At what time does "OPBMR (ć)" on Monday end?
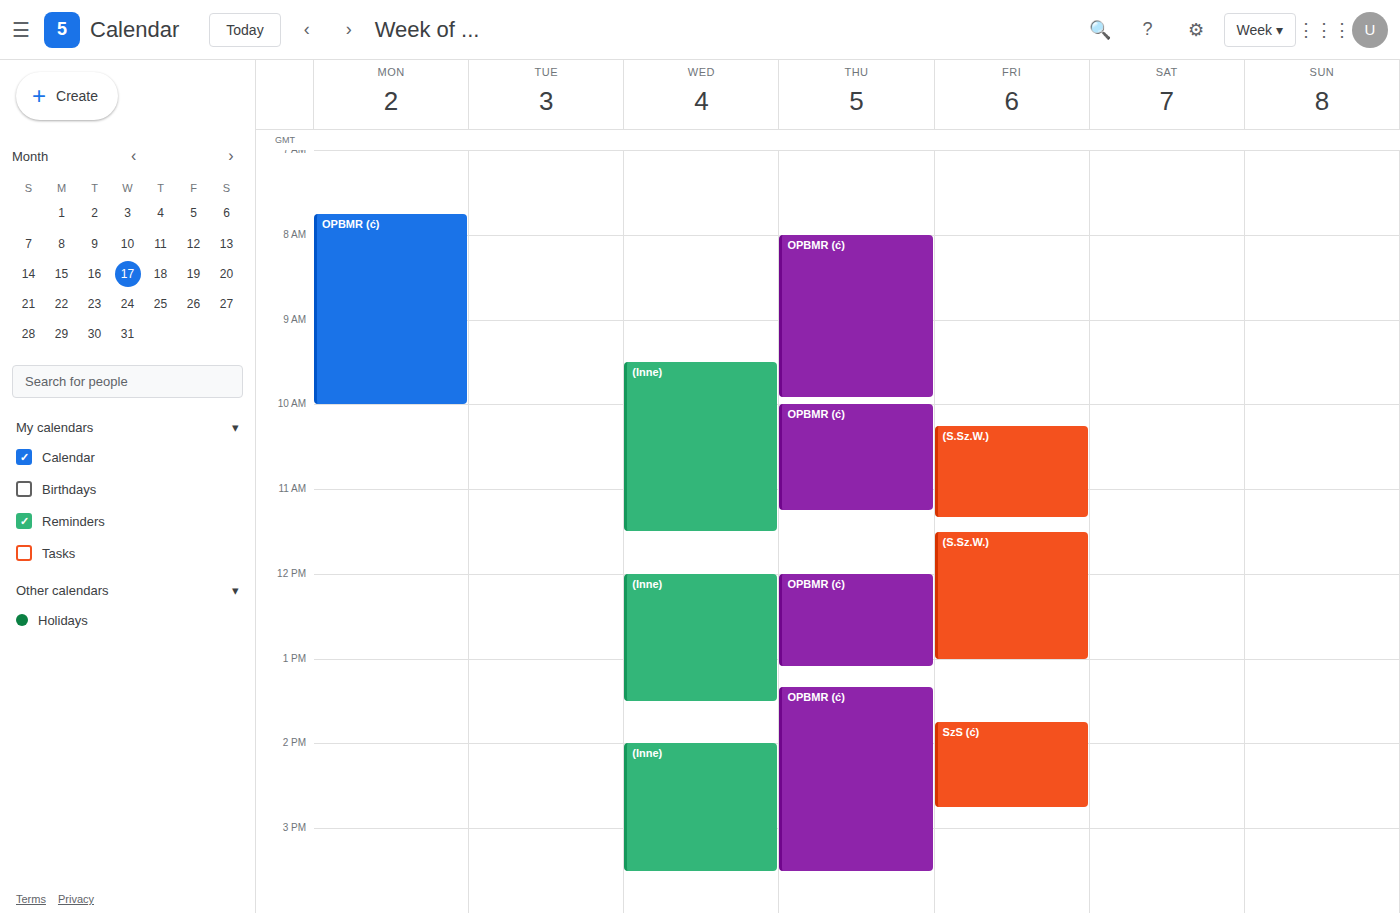
10:00 AM